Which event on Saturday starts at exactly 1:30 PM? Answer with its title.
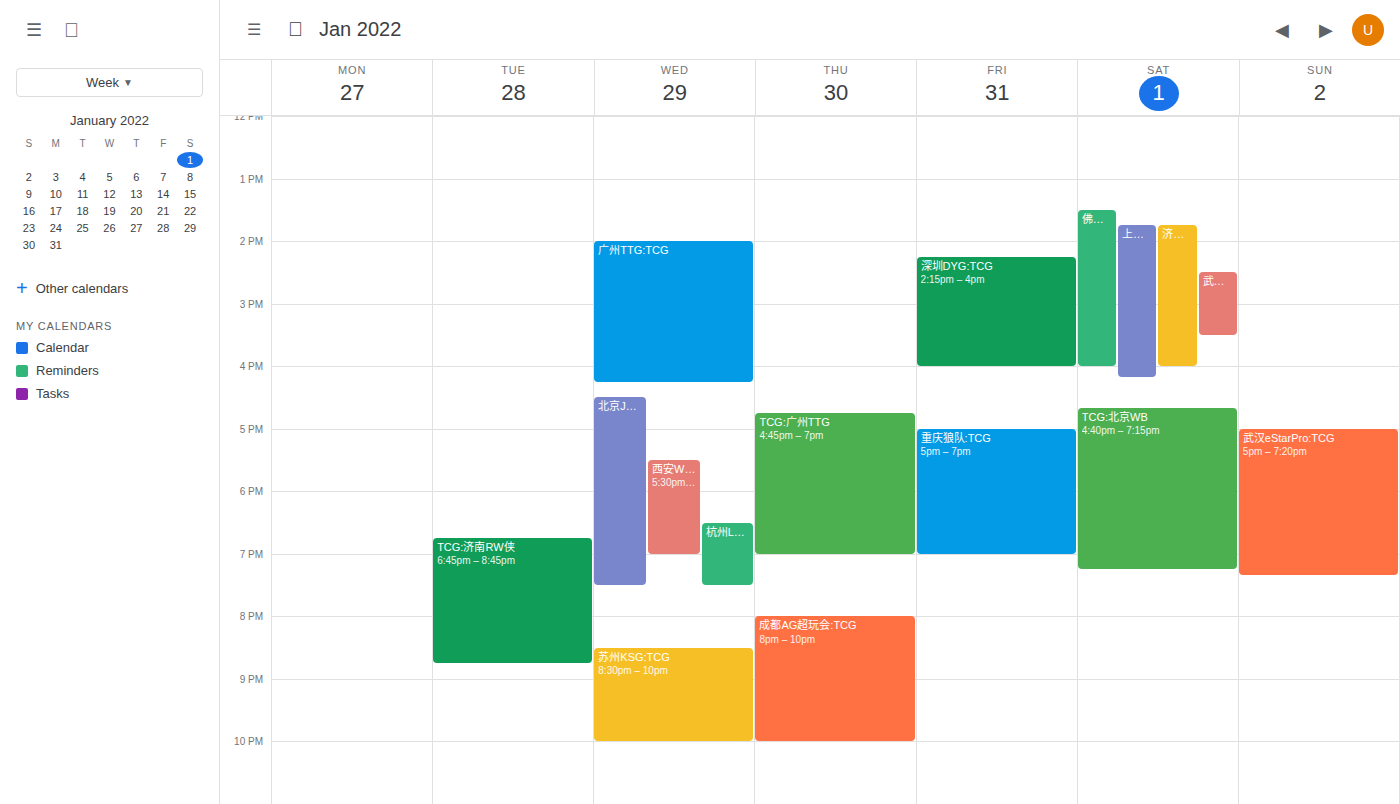
"佛山DRG:TCG"